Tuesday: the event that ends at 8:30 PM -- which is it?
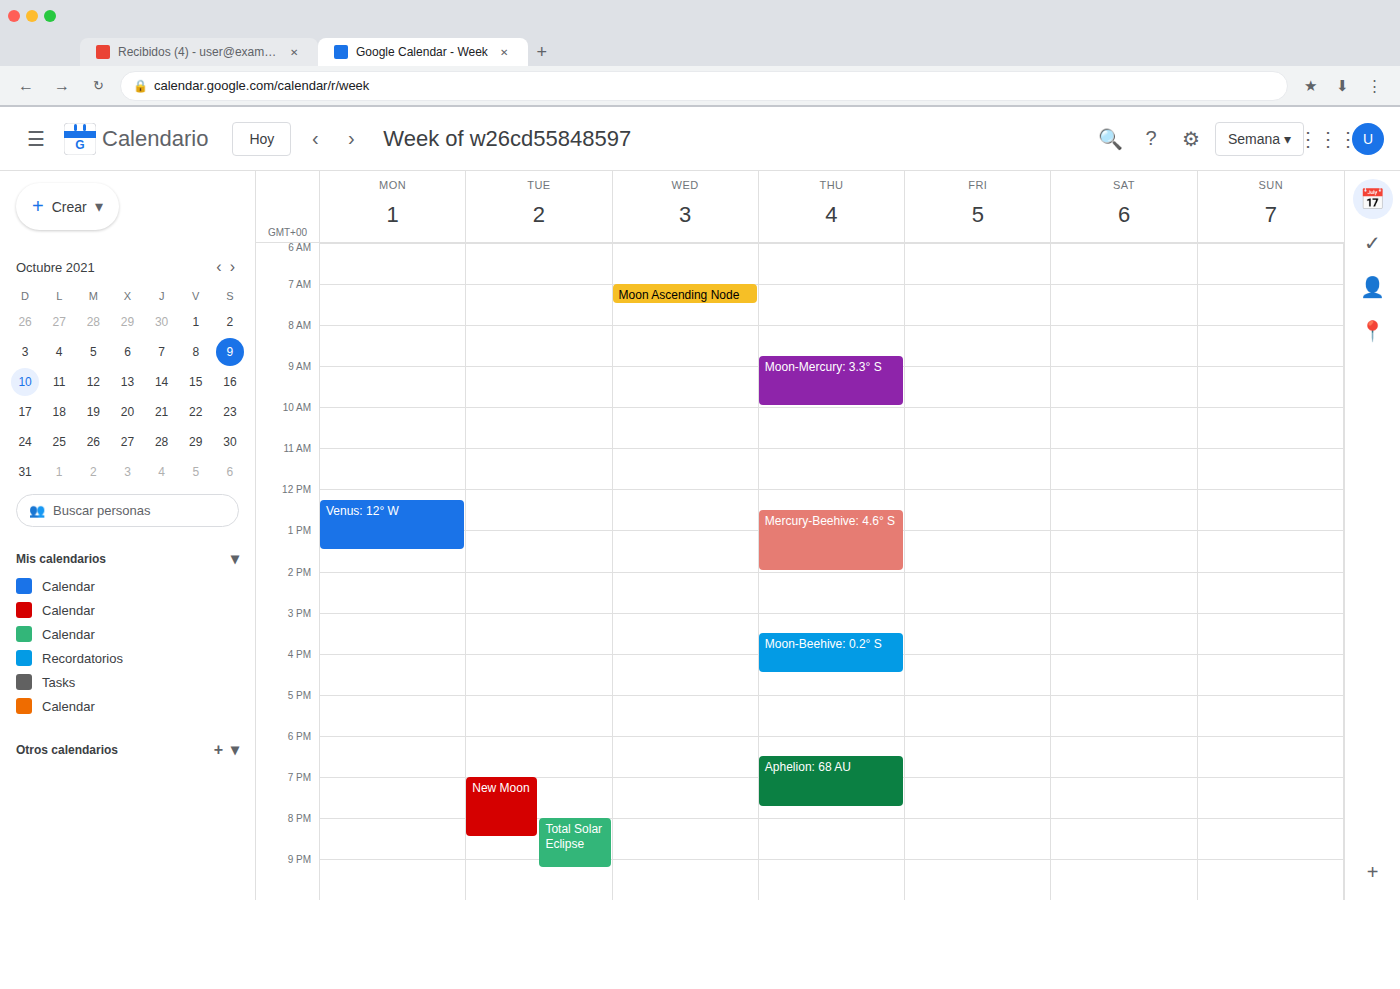
"New Moon"